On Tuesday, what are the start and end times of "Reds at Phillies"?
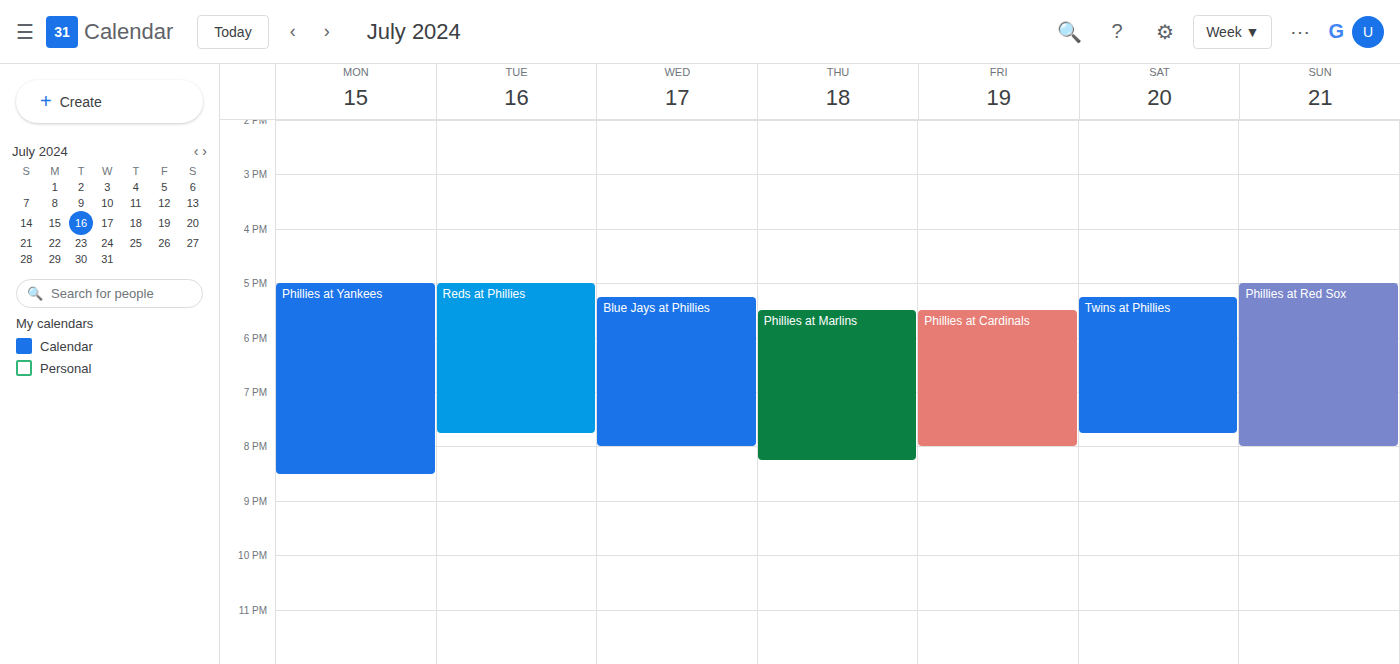
5:00 PM to 7:45 PM